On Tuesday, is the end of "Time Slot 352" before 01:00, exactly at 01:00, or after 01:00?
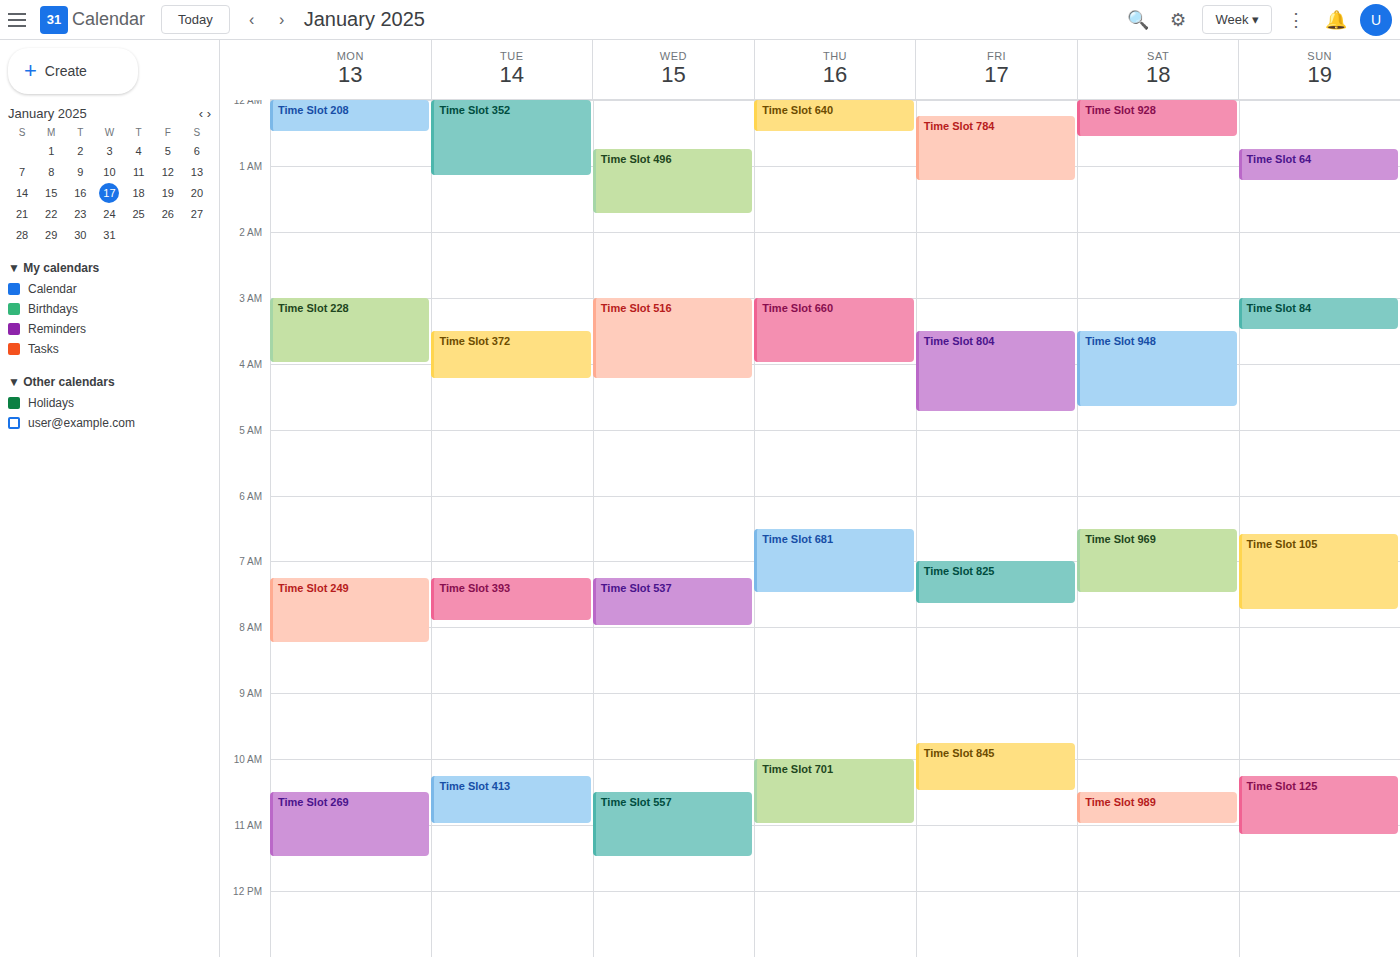
01:10 -- after 01:00, 10 minutes below the 01:00 line.